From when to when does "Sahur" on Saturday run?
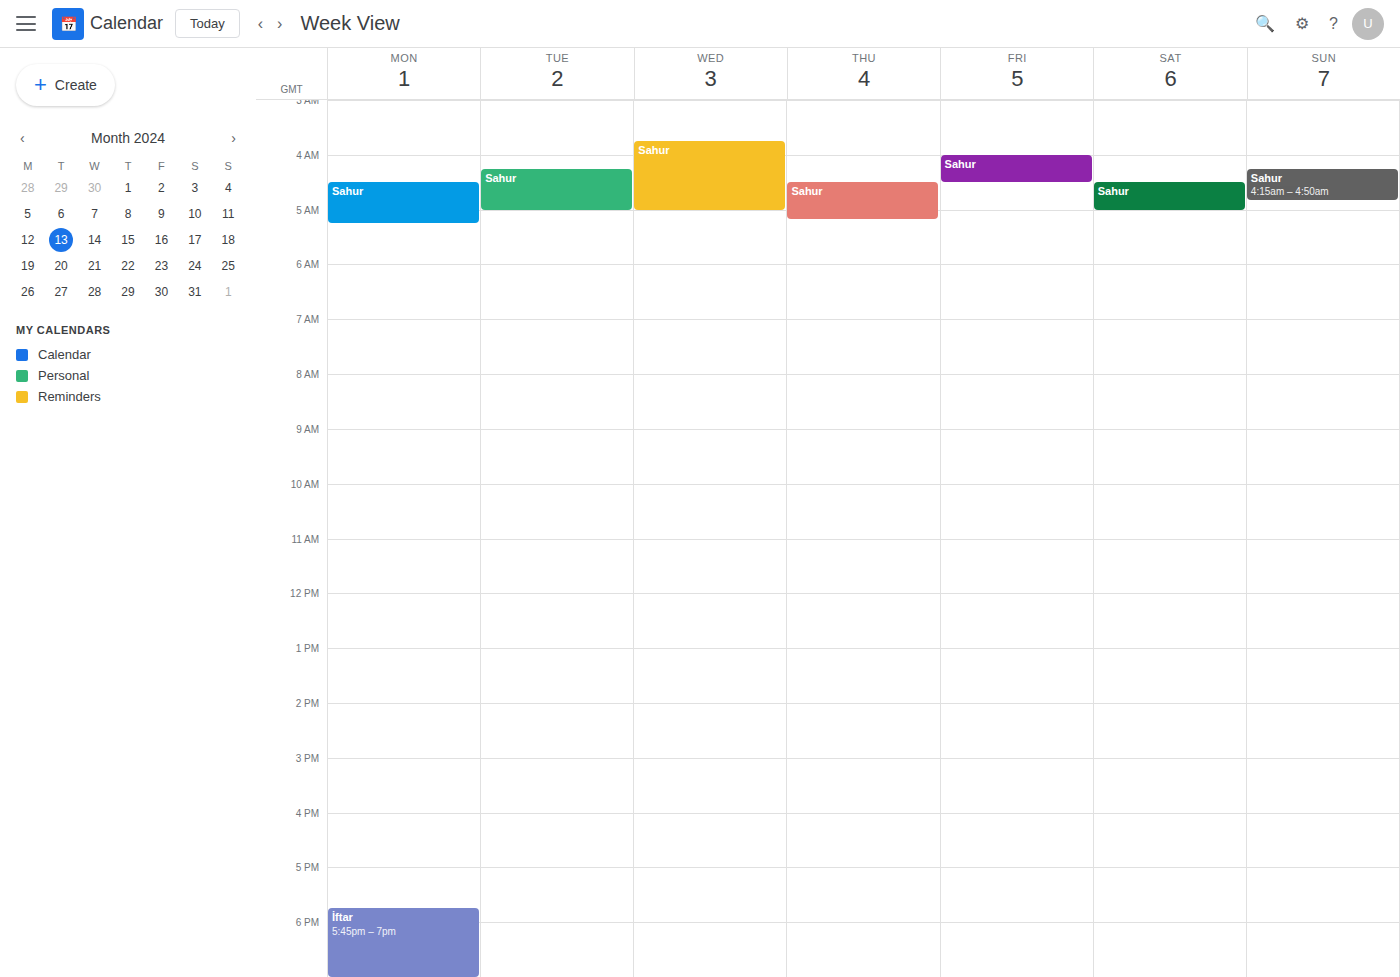
4:30 AM to 5:00 AM